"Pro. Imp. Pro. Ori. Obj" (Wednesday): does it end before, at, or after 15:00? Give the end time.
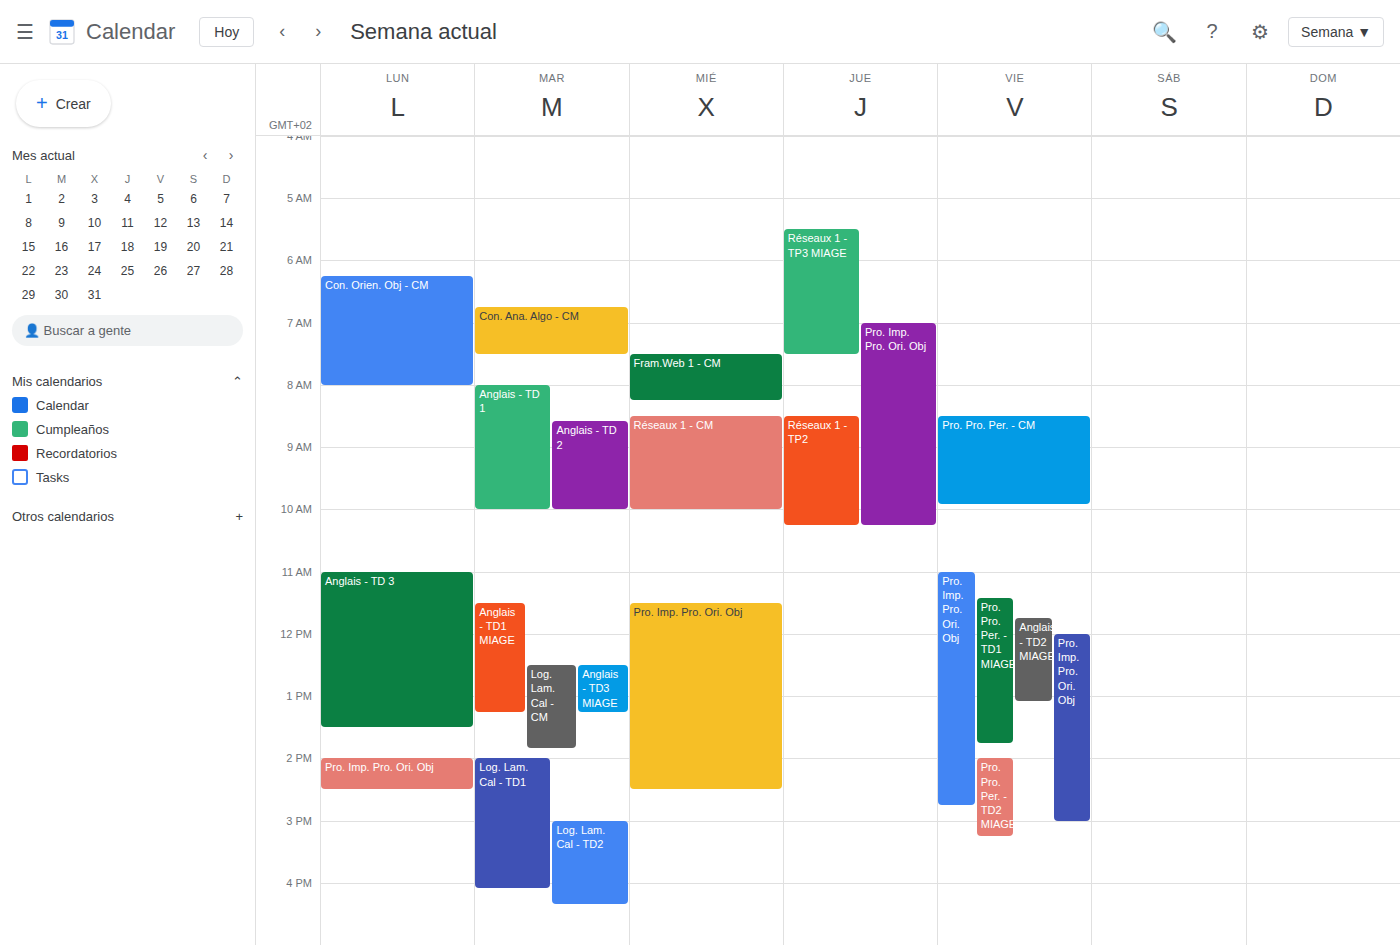
14:30 -- before 15:00, 30 minutes above the 15:00 line.